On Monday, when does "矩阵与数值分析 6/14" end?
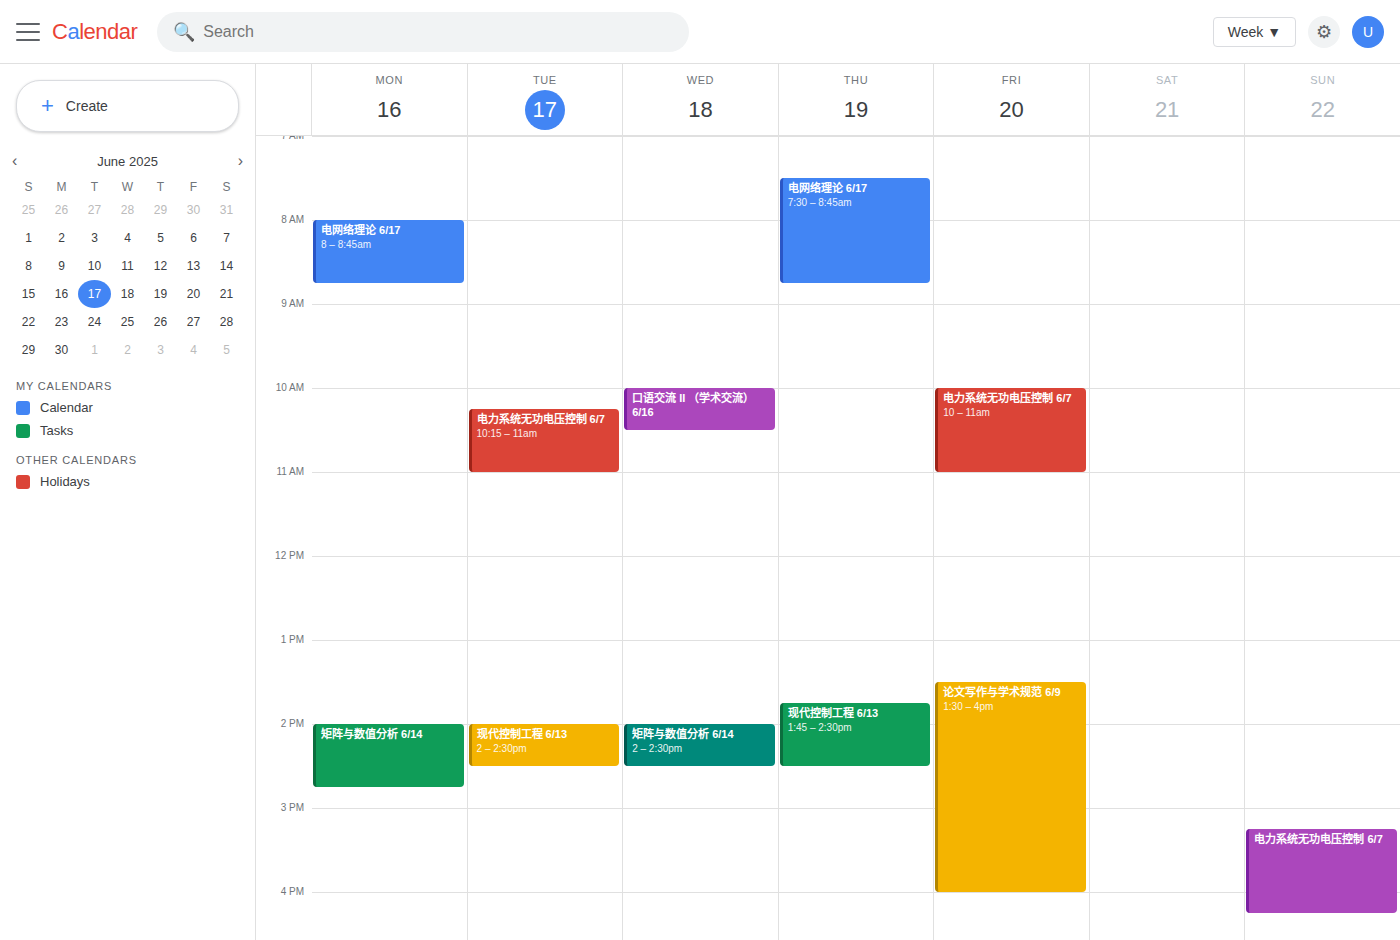
2:45 PM